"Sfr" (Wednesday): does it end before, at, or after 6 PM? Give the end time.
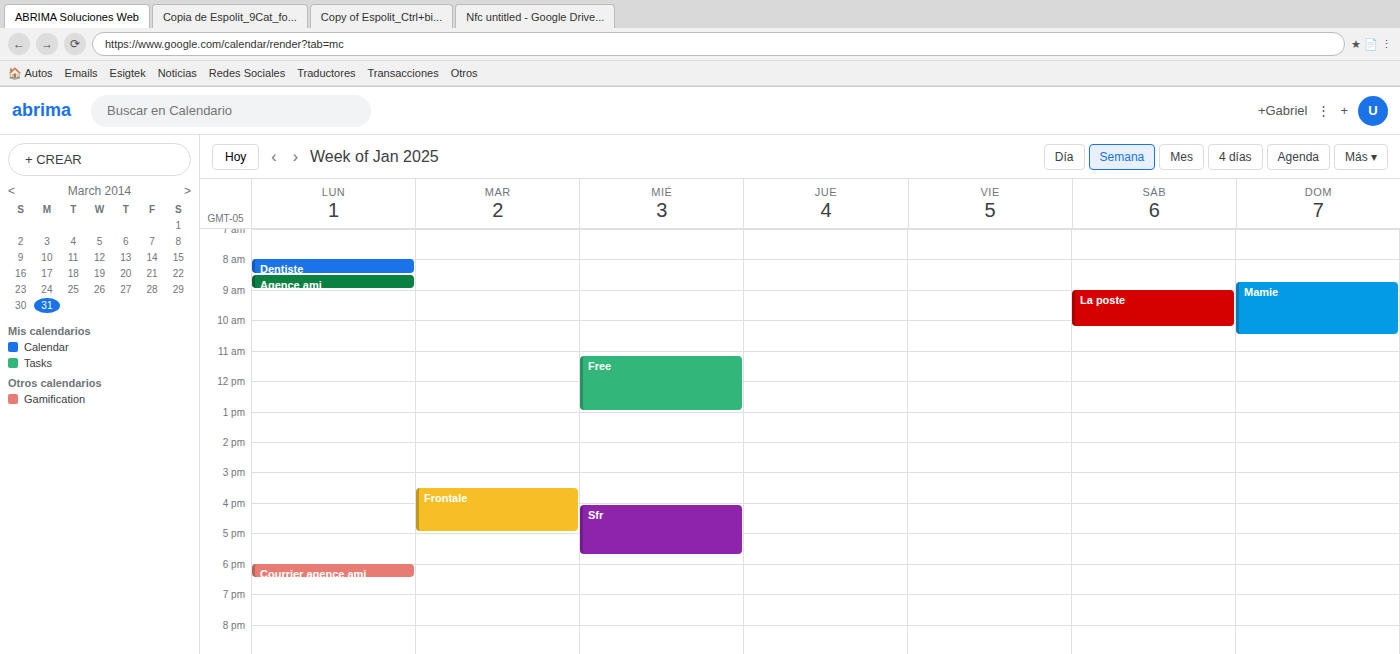
5:45 PM -- before 6 PM, 15 minutes above the 6 PM line.